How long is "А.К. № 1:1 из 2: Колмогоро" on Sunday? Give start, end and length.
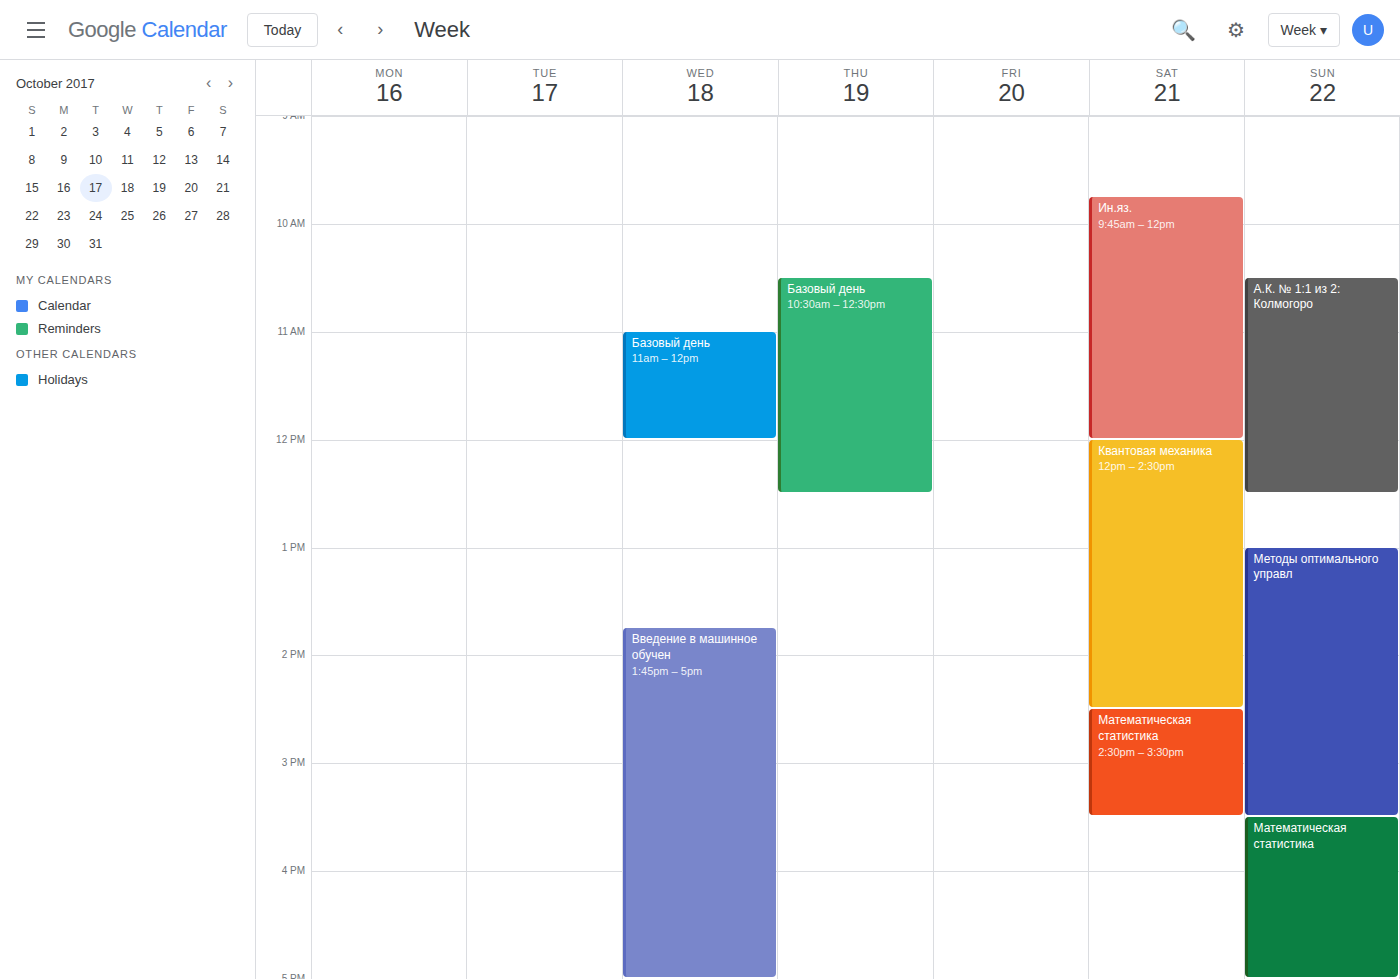
10:30 to 12:30, 2 hours